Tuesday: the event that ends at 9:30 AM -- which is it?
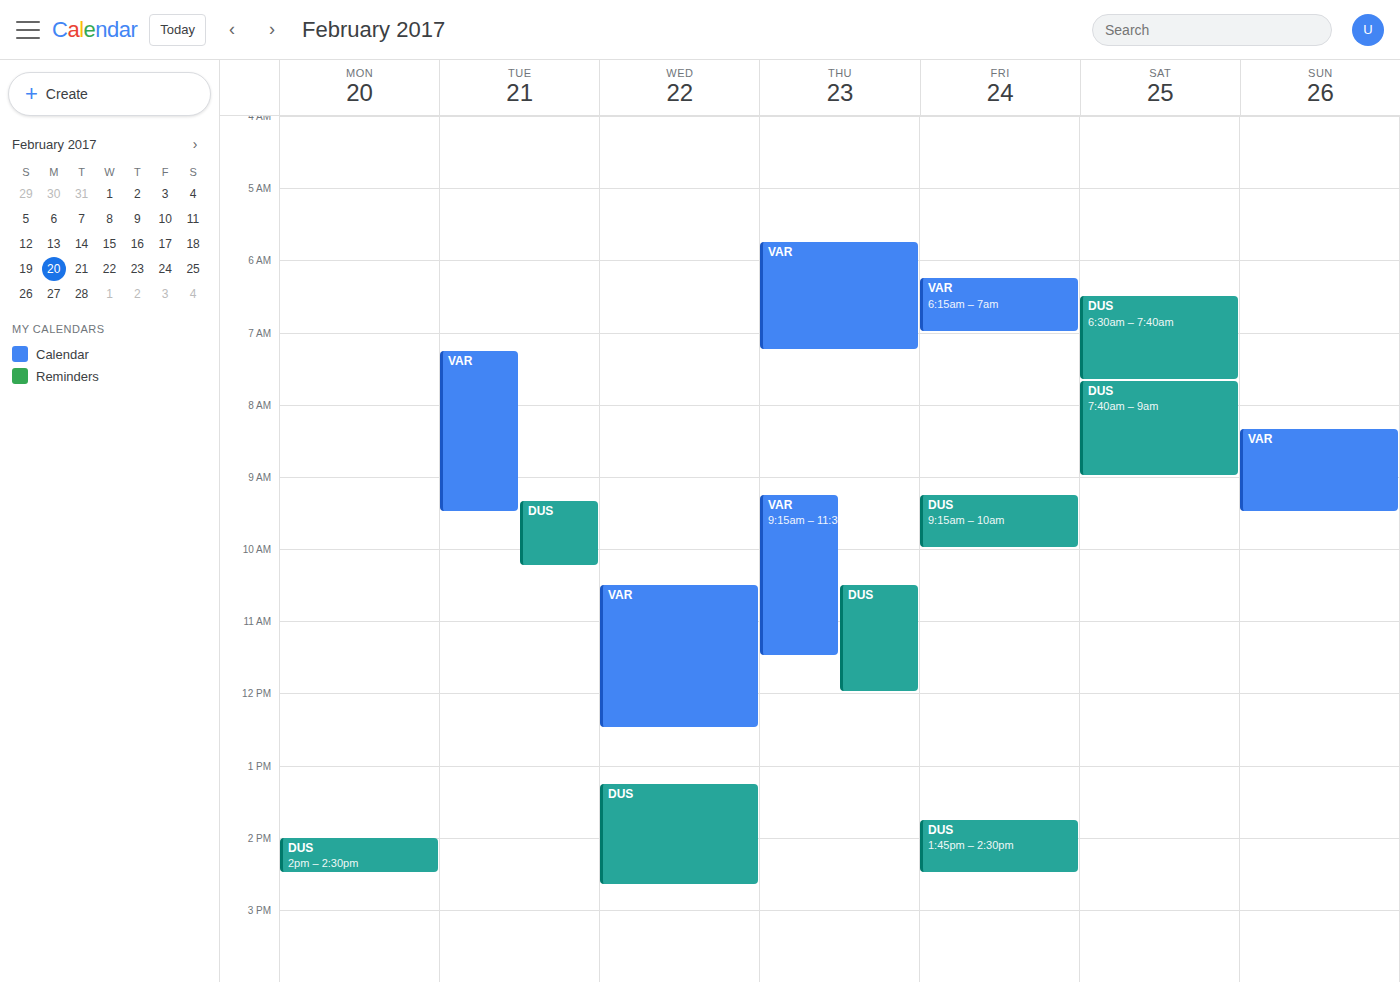
"VAR"